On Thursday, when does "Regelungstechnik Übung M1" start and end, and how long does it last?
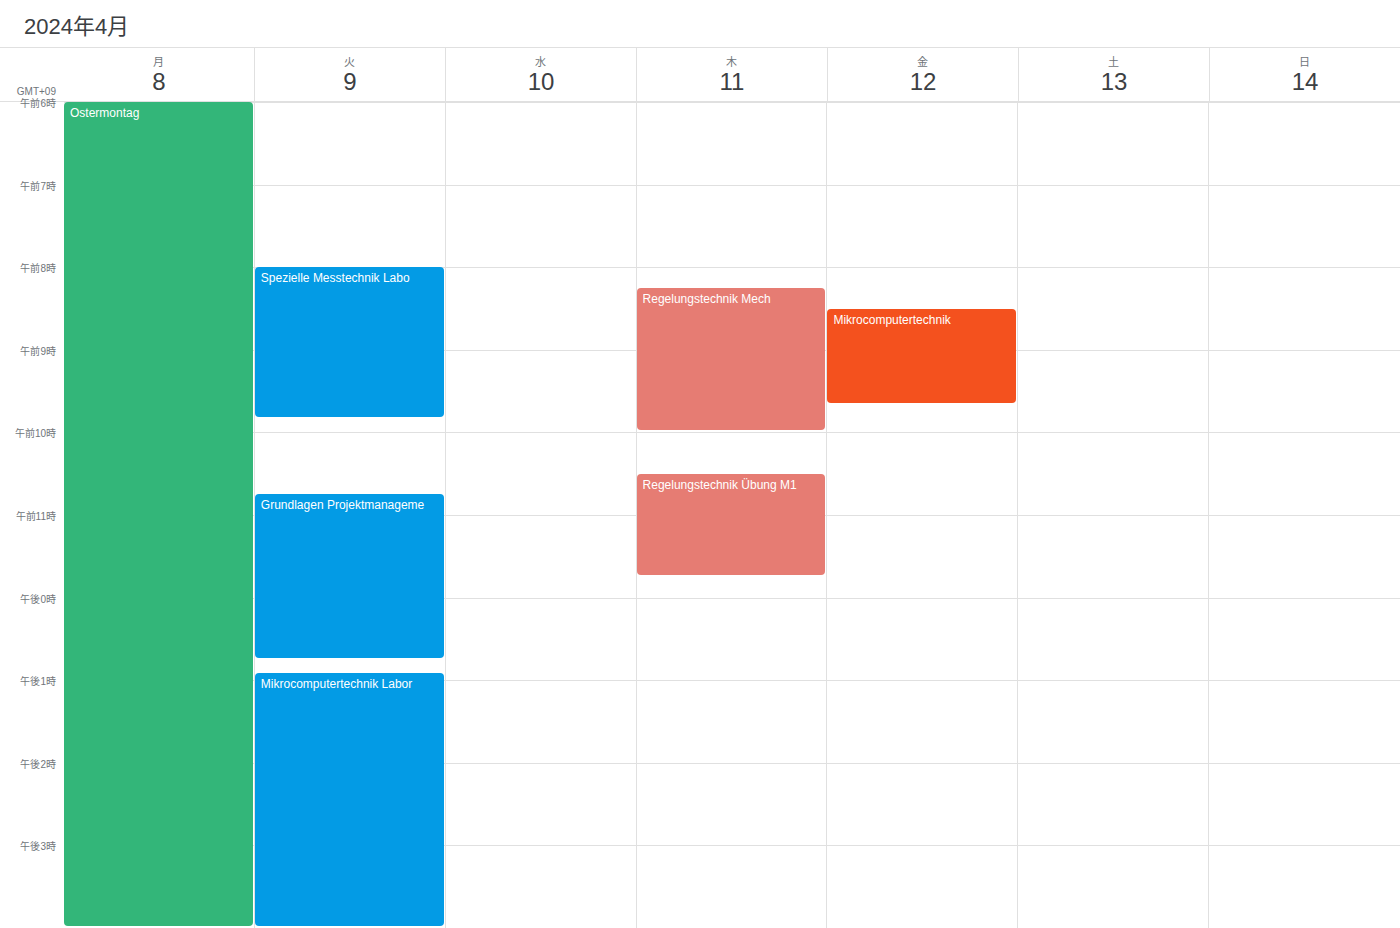
10:30 AM to 11:45 AM, 1 hour 15 minutes